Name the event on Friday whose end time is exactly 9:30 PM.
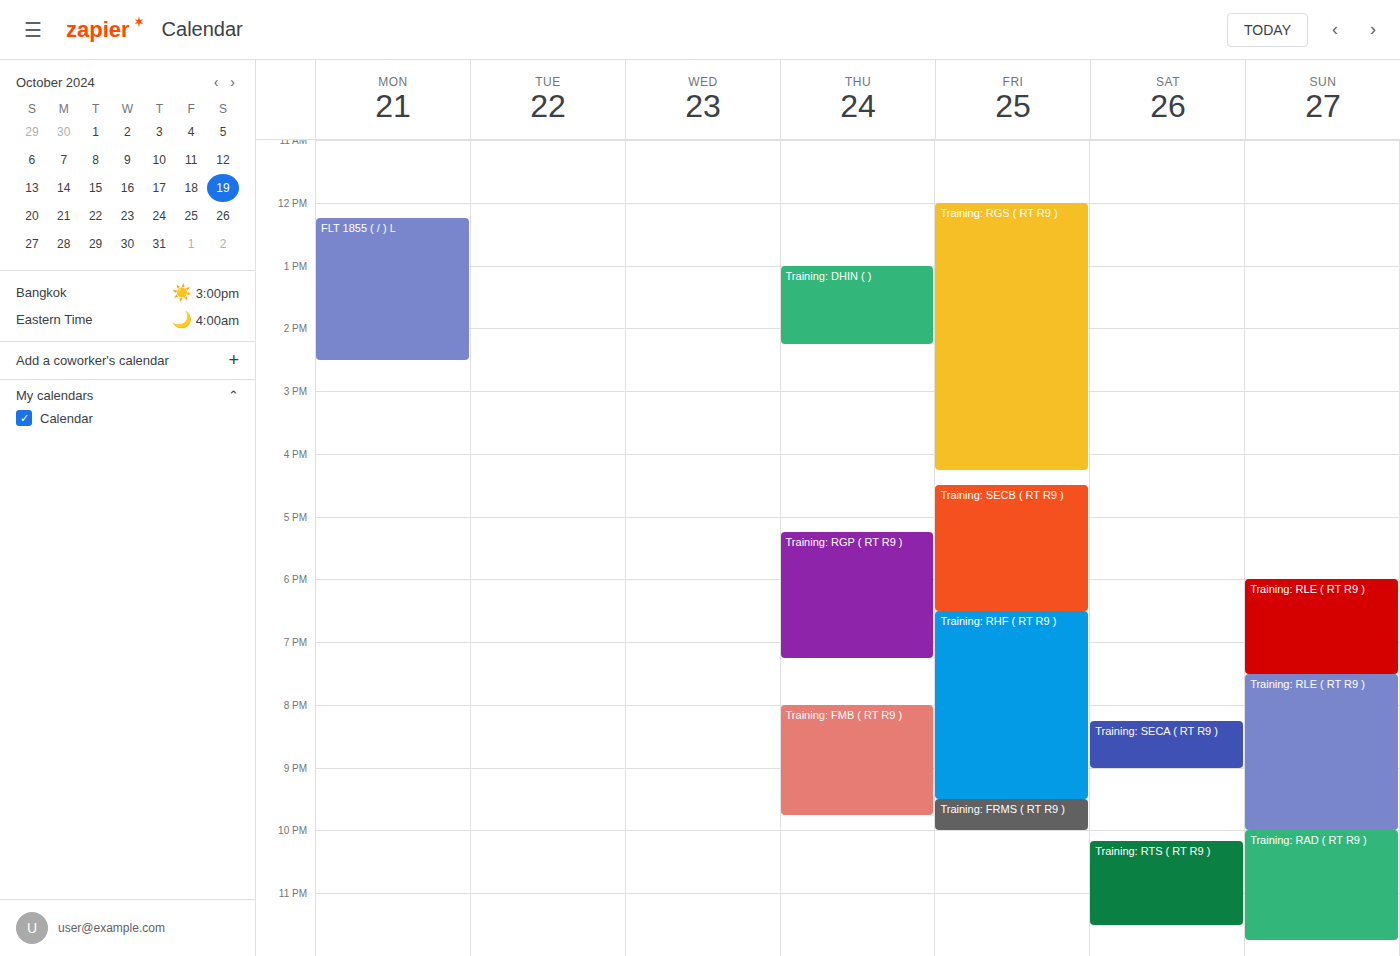
"Training: RHF ( RT R9 )"